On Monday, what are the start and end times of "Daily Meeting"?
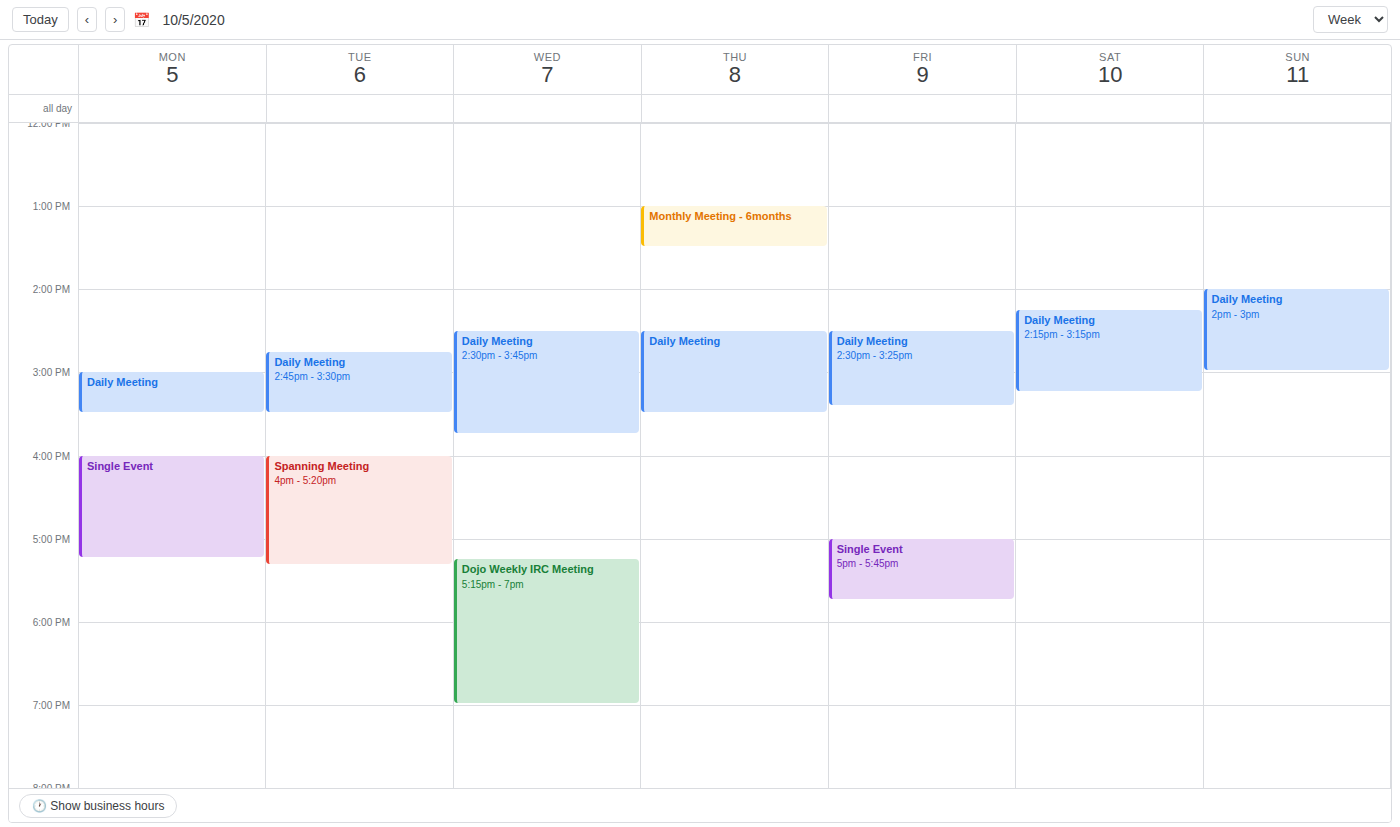
3:00 PM to 3:30 PM